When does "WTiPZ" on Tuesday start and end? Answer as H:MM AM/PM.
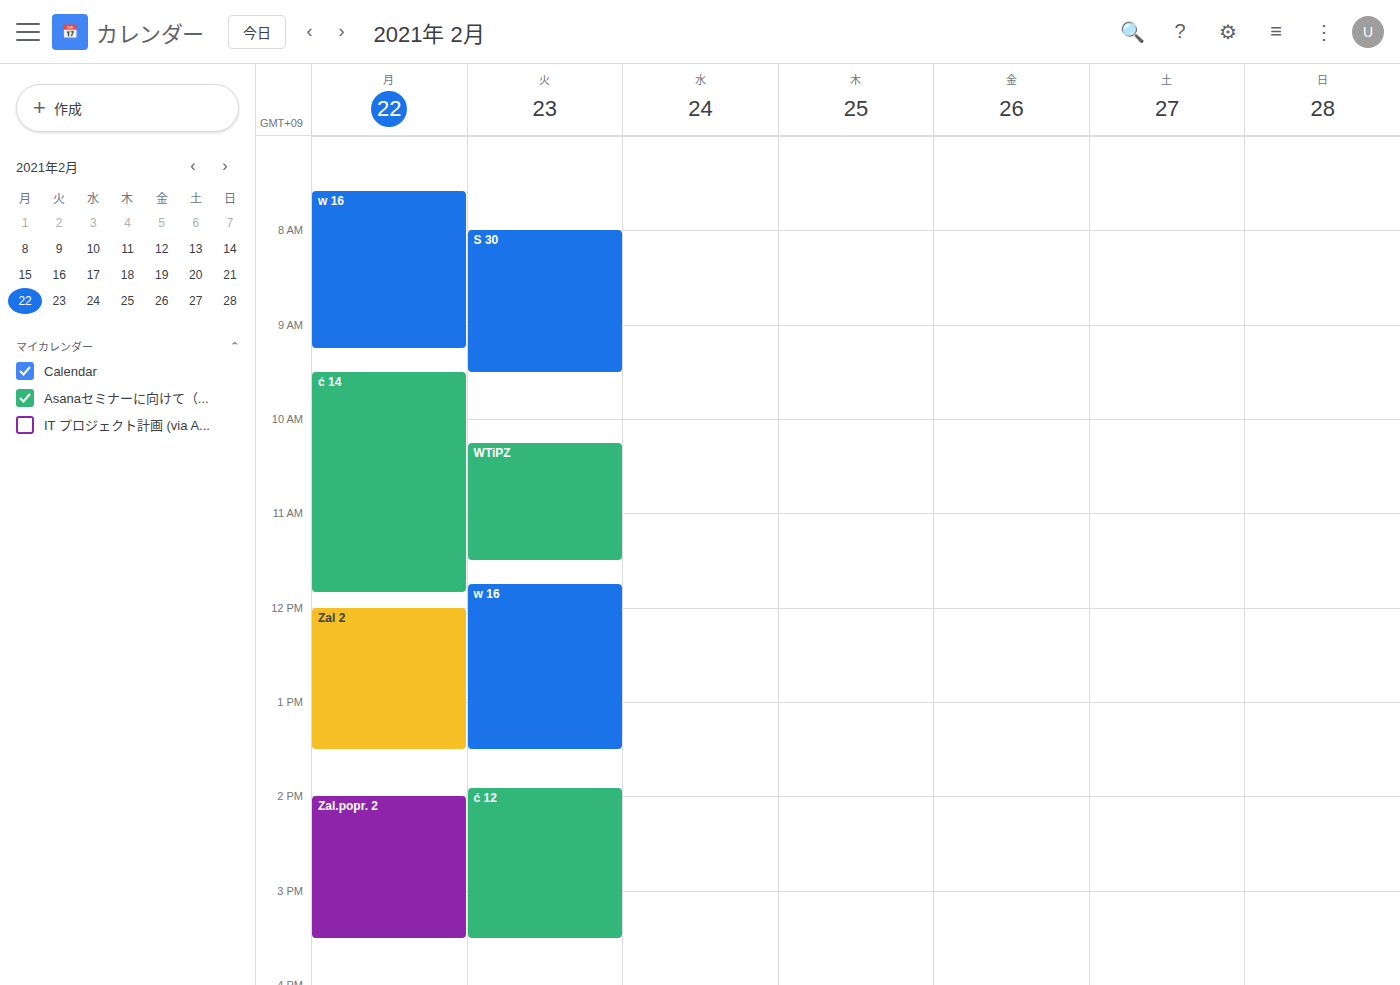
10:15 AM to 11:30 AM